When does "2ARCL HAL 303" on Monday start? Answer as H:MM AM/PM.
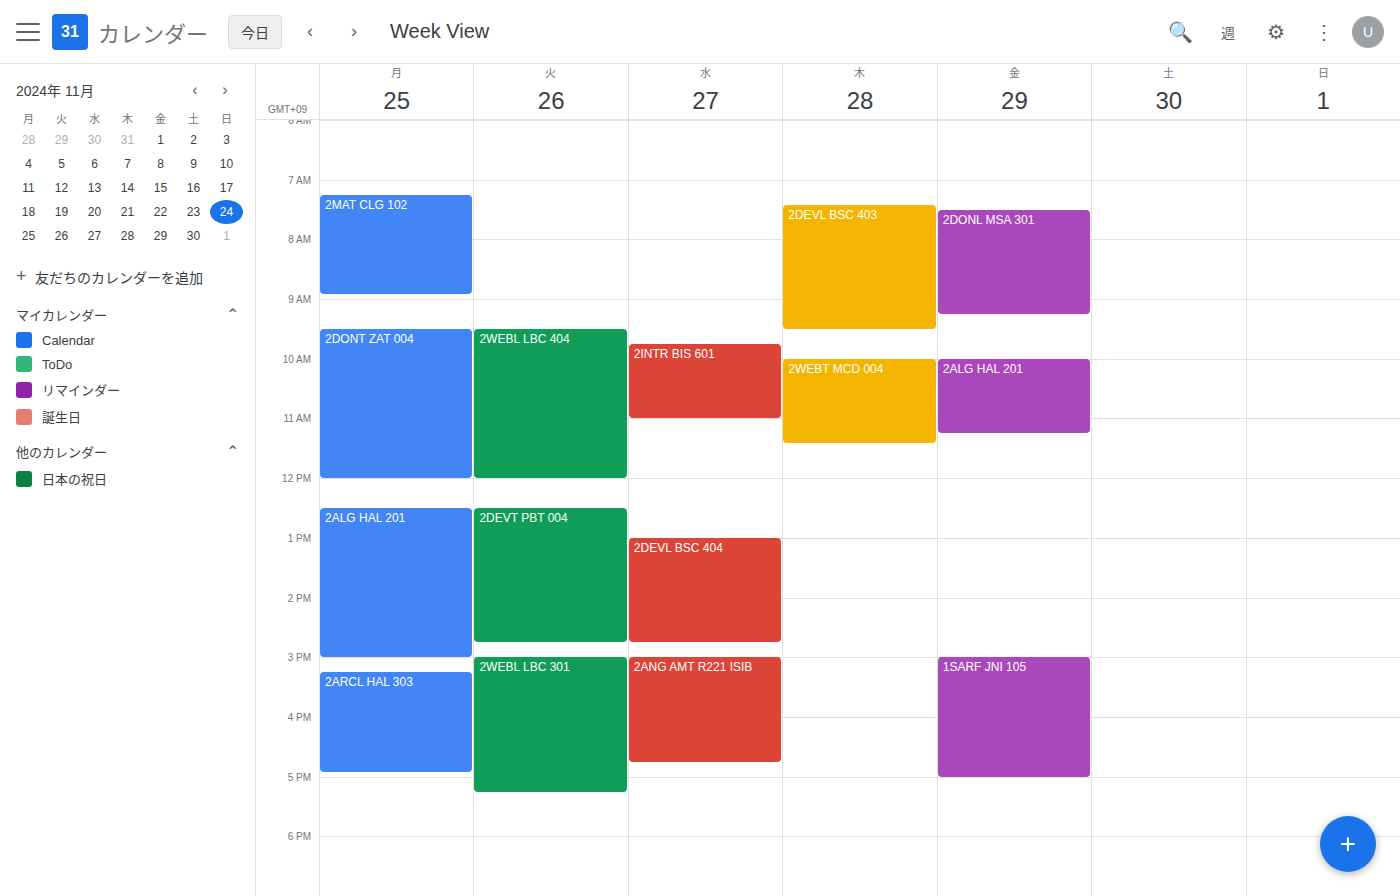
3:15 PM